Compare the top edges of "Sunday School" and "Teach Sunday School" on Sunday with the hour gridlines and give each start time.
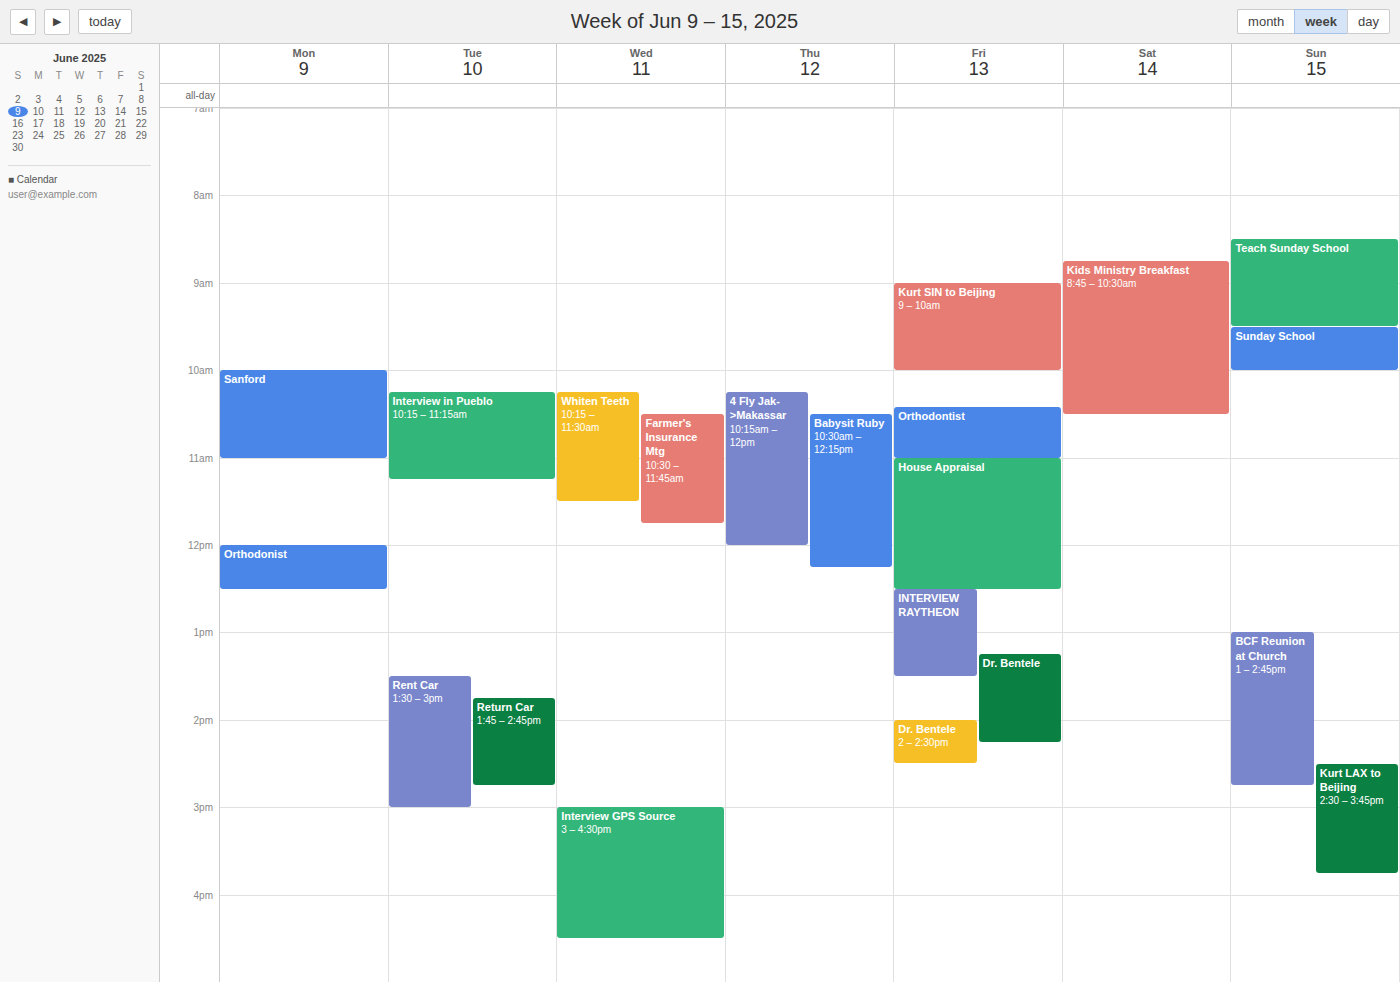
"Sunday School": 9:30 AM, halfway between the 9 AM and 10 AM lines. "Teach Sunday School": 8:30 AM, halfway between the 8 AM and 9 AM lines.